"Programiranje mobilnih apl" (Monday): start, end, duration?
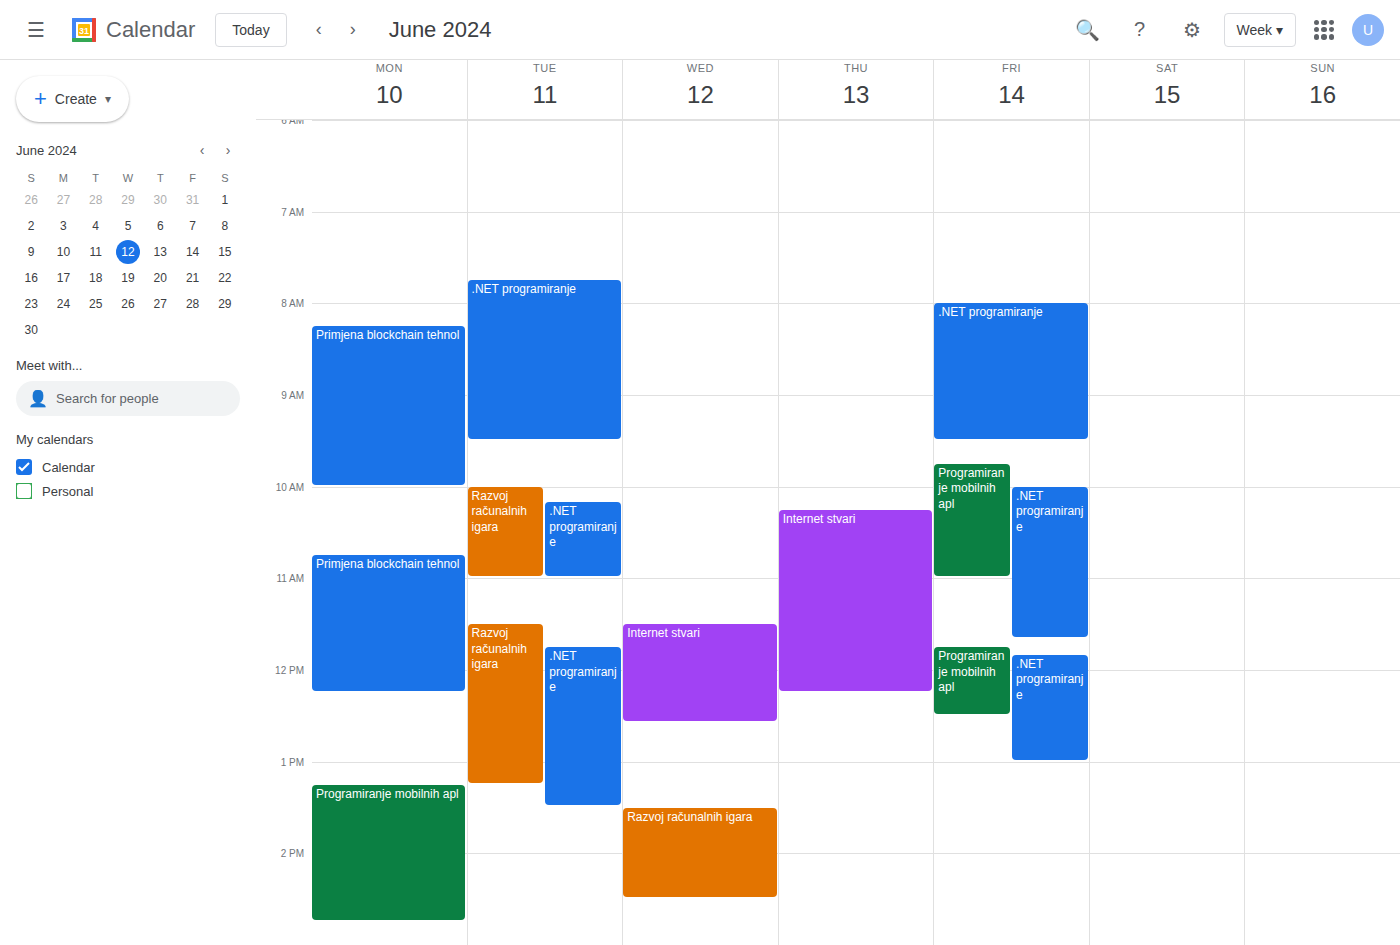
1:15 PM to 2:45 PM, 1 hour 30 minutes